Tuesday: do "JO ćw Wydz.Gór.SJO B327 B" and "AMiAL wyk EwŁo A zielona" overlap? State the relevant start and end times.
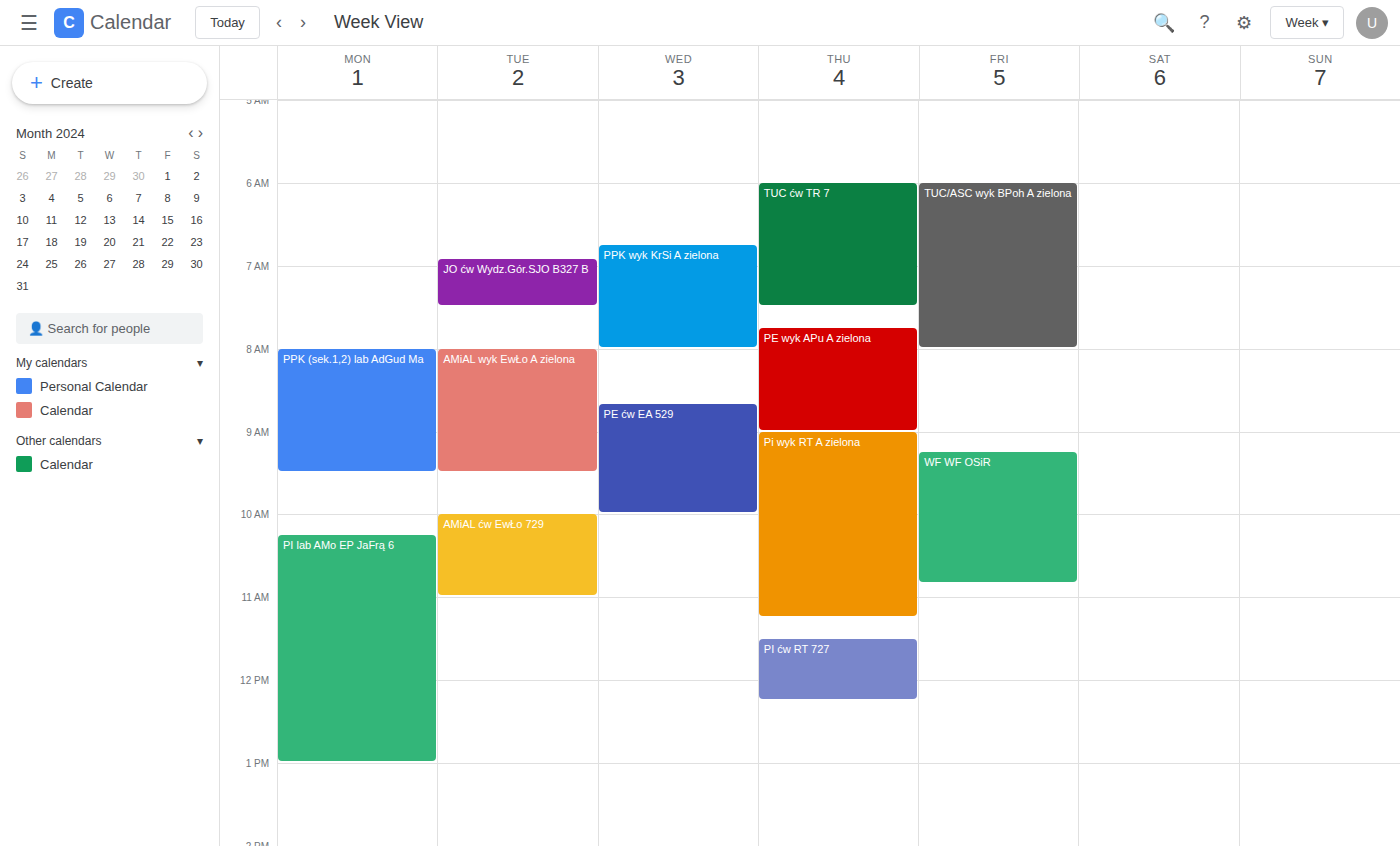
"JO ćw Wydz.Gór.SJO B327 B" ends at 7:30 AM and "AMiAL wyk EwŁo A zielona" starts at 8:00 AM -- no overlap.